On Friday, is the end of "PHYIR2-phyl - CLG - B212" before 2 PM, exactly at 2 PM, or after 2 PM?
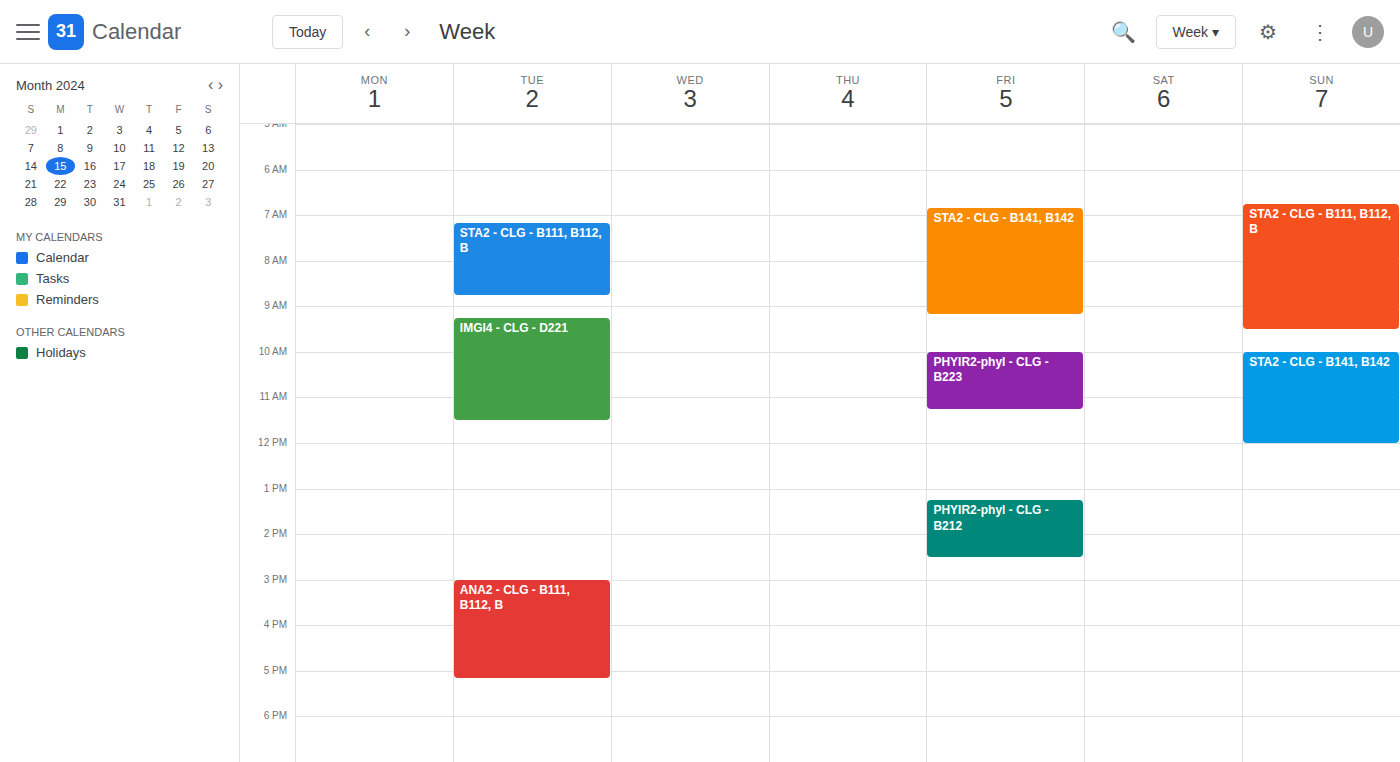
2:30 PM -- after 2 PM, 30 minutes below the 2 PM line.